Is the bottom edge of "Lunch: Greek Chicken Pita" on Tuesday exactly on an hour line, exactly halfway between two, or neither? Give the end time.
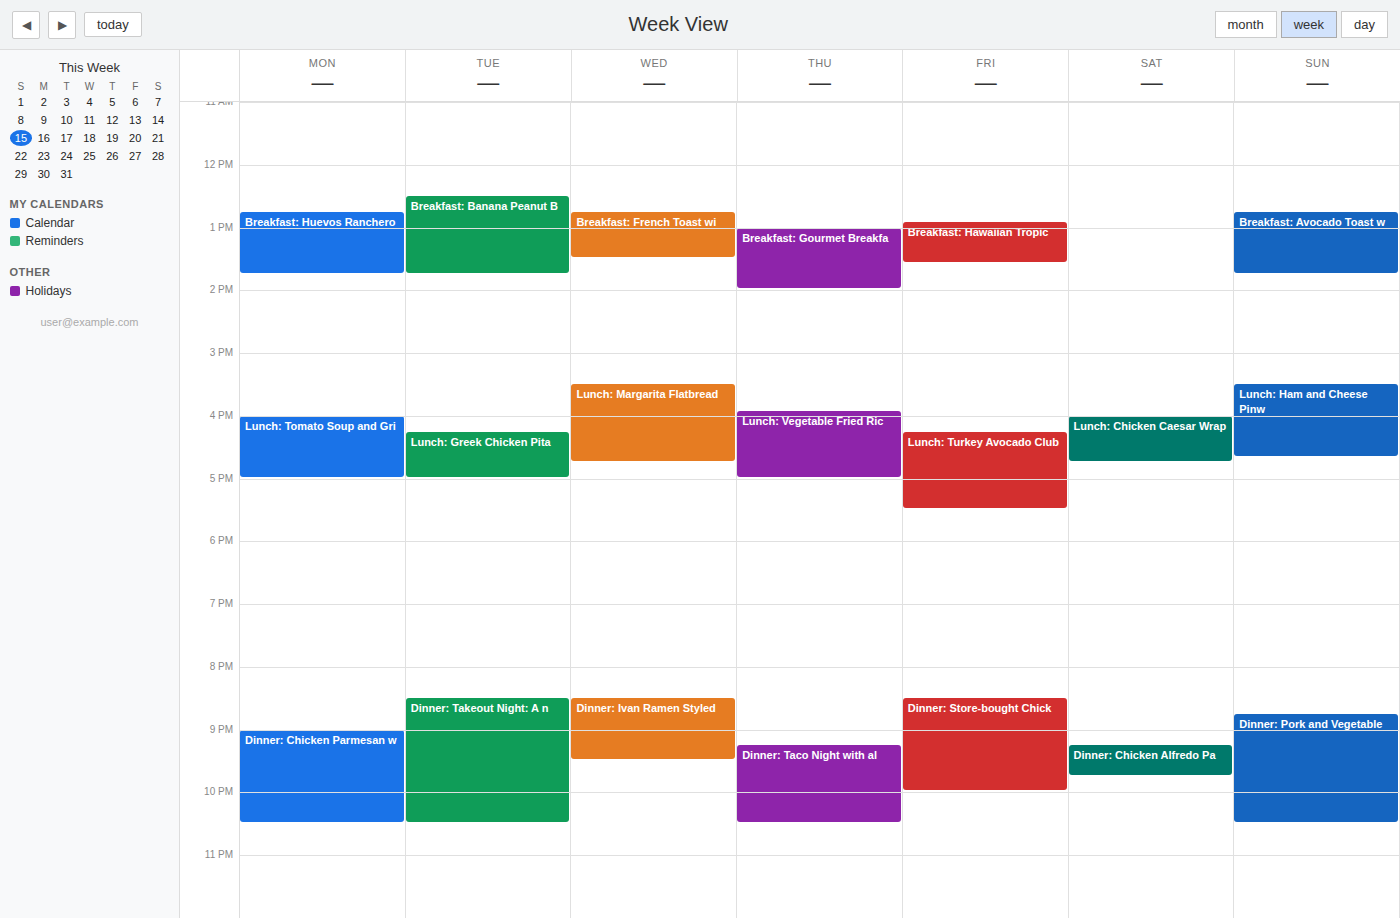
5:00 PM -- exactly on the 5 PM line.